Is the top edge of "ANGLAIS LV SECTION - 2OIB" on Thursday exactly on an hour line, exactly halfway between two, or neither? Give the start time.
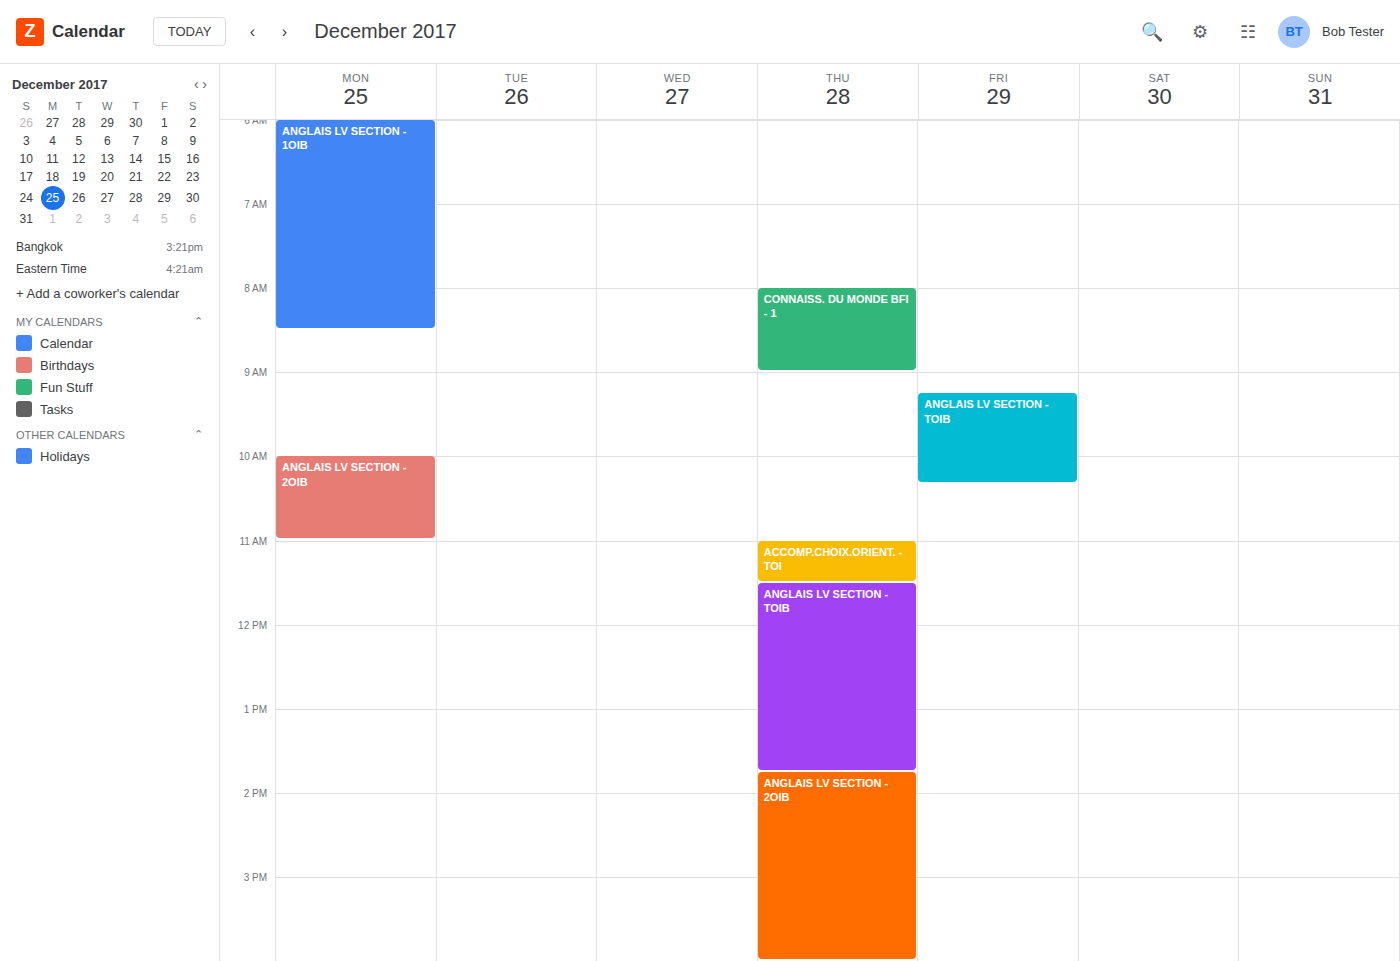
13:45 -- neither: three quarters of the way from the 13:00 line to the 14:00 line.